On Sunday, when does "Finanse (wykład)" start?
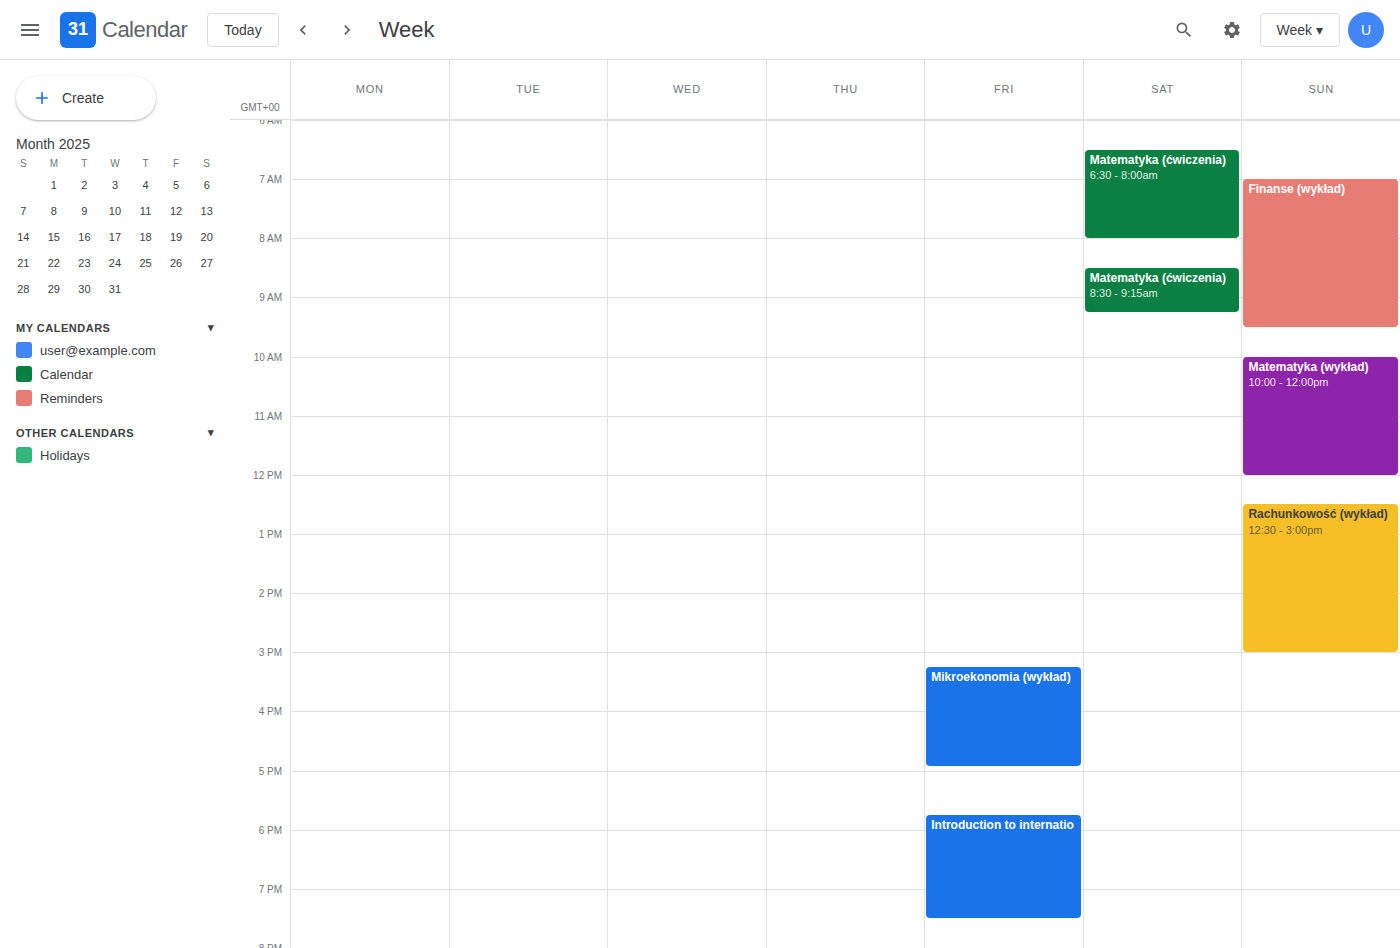
7:00 AM